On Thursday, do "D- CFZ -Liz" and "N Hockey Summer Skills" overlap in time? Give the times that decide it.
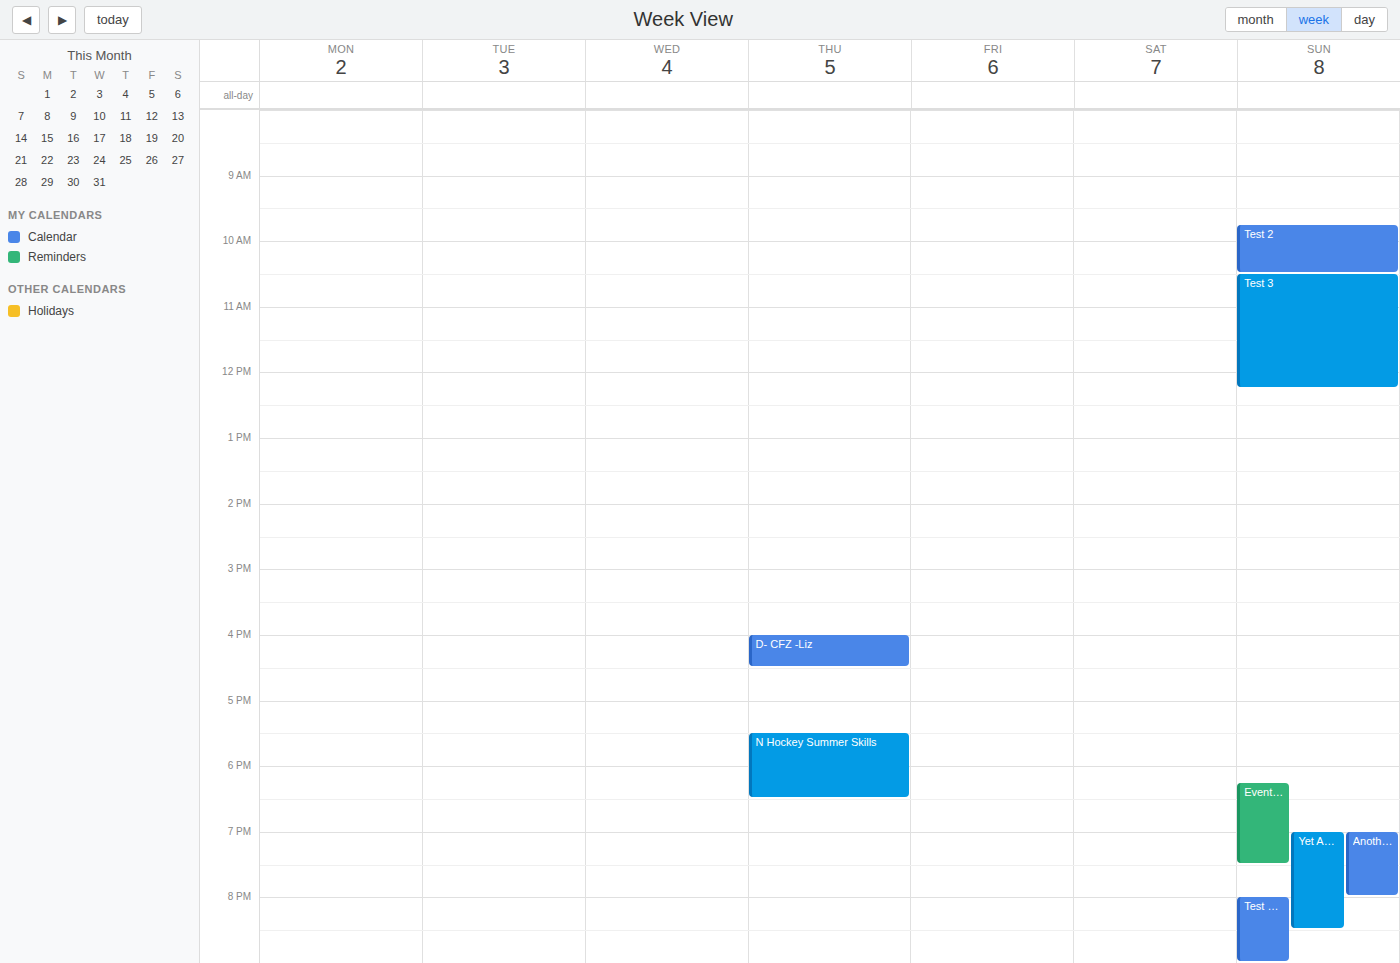
"D- CFZ -Liz" ends at 4:30 PM and "N Hockey Summer Skills" starts at 5:30 PM -- no overlap.